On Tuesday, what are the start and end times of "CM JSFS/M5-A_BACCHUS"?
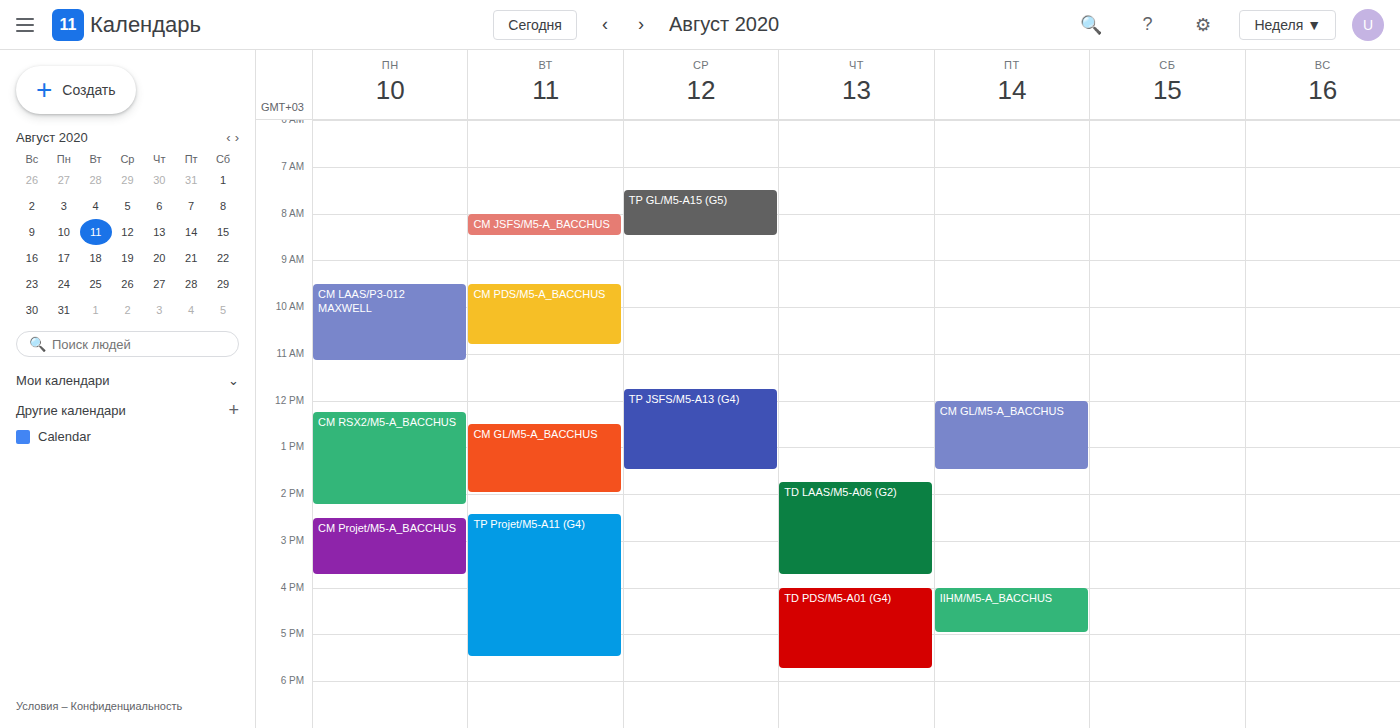
8:00 AM to 8:30 AM